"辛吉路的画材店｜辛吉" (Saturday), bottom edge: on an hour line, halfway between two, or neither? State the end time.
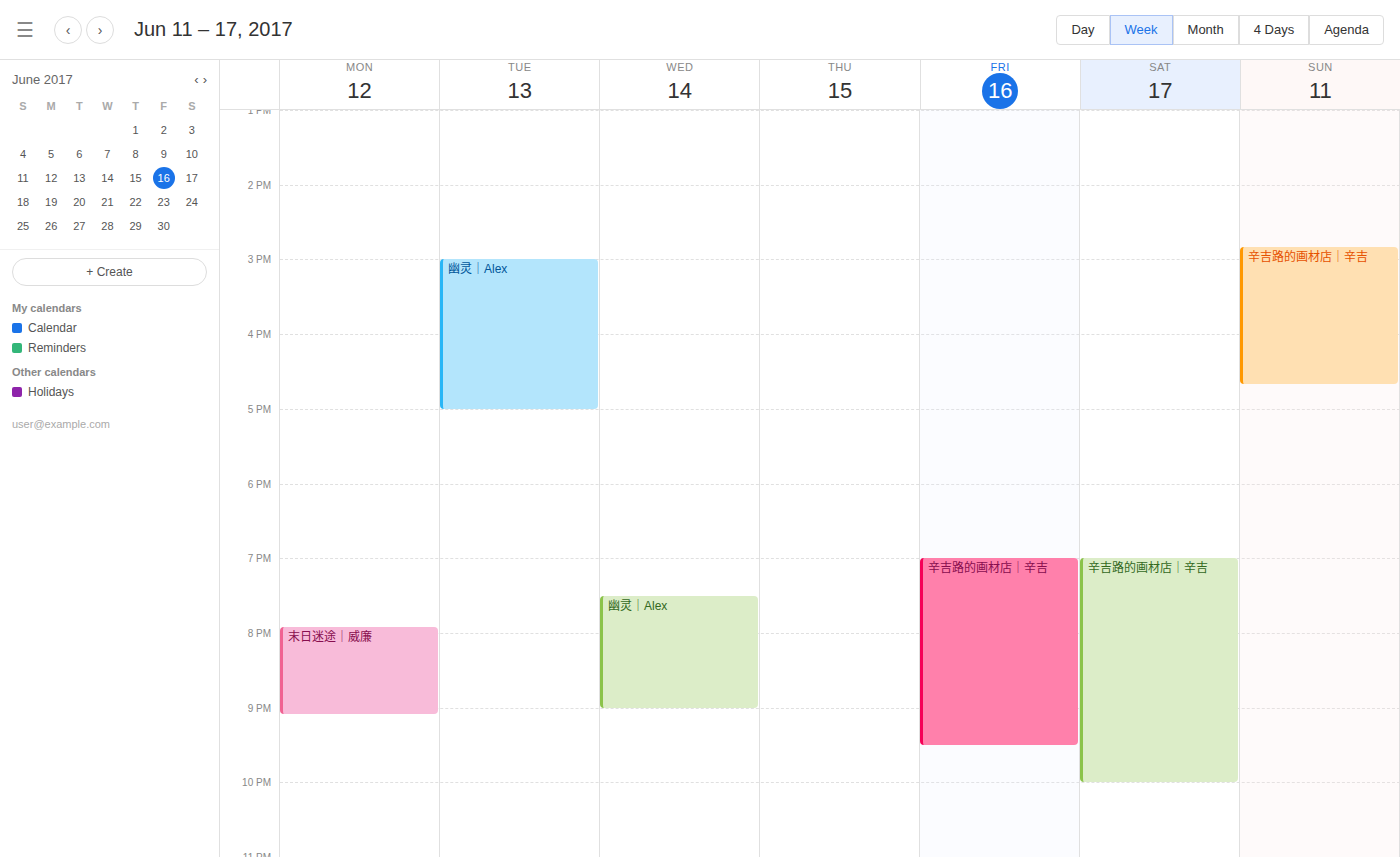
10:00 PM -- exactly on the 10 PM line.